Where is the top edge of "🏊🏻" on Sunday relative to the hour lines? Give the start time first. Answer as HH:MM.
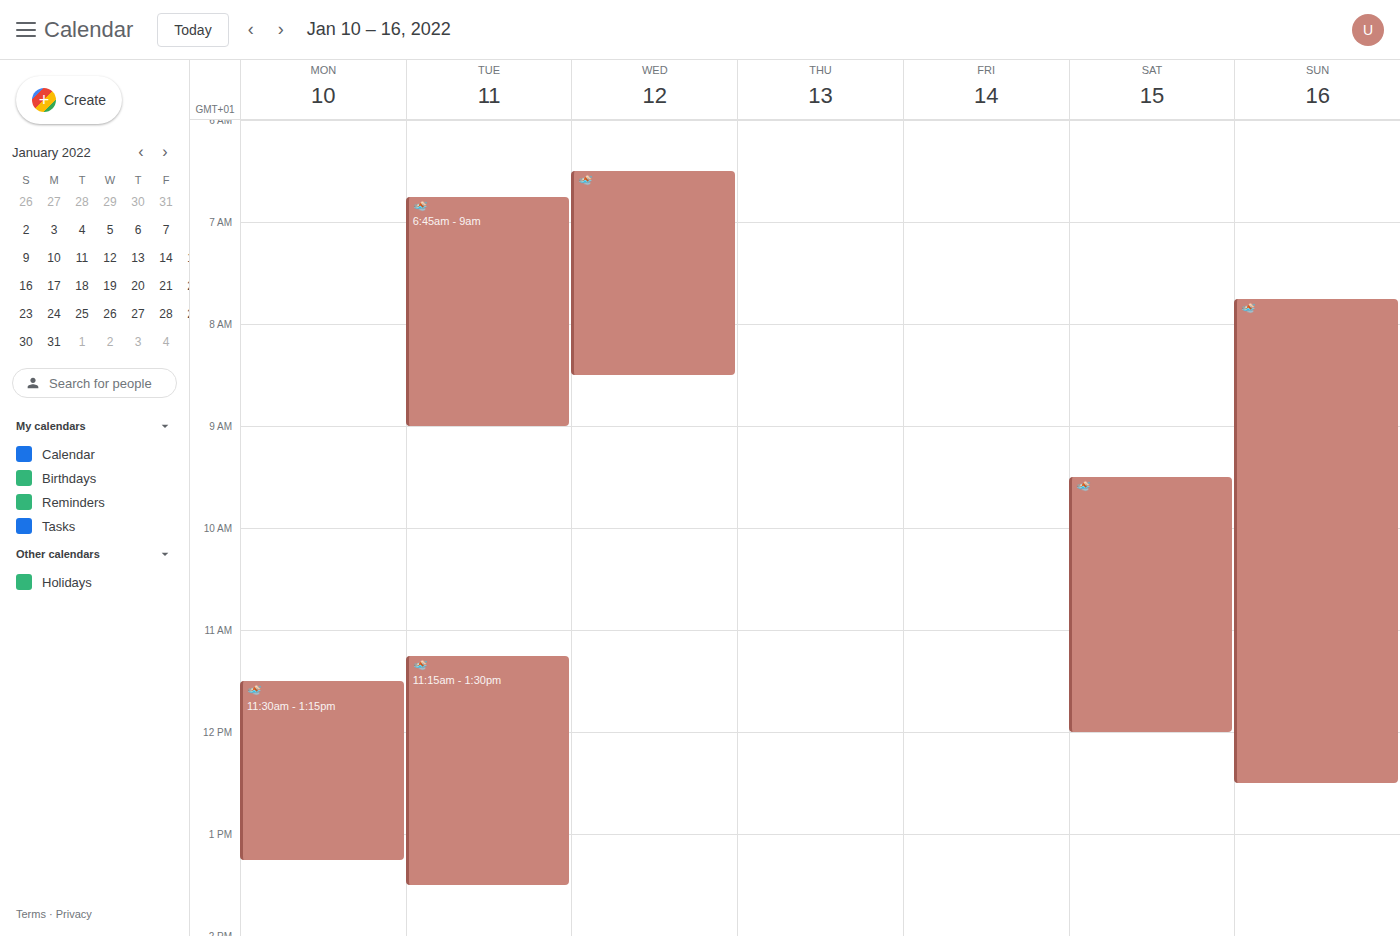
07:45 -- neither: three quarters of the way from the 07:00 line to the 08:00 line.